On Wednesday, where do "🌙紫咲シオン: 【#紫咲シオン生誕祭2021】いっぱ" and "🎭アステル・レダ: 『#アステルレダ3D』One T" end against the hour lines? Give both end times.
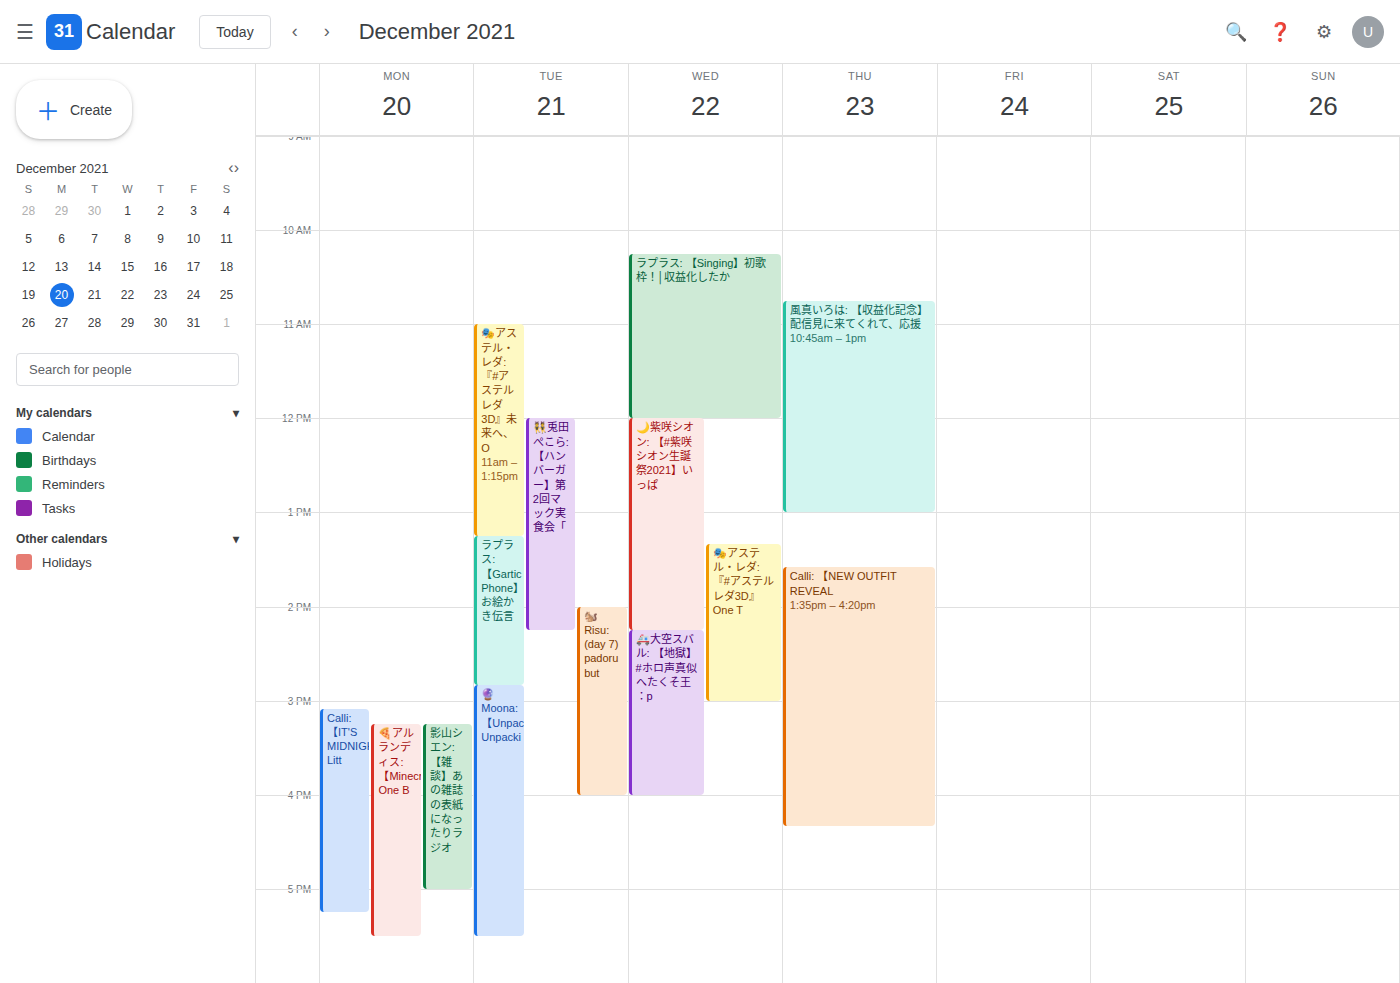
"🌙紫咲シオン: 【#紫咲シオン生誕祭2021】いっぱ": 2:15 PM, neither: a quarter of the way from the 2 PM line to the 3 PM line. "🎭アステル・レダ: 『#アステルレダ3D』One T": 3:00 PM, exactly on the 3 PM line.